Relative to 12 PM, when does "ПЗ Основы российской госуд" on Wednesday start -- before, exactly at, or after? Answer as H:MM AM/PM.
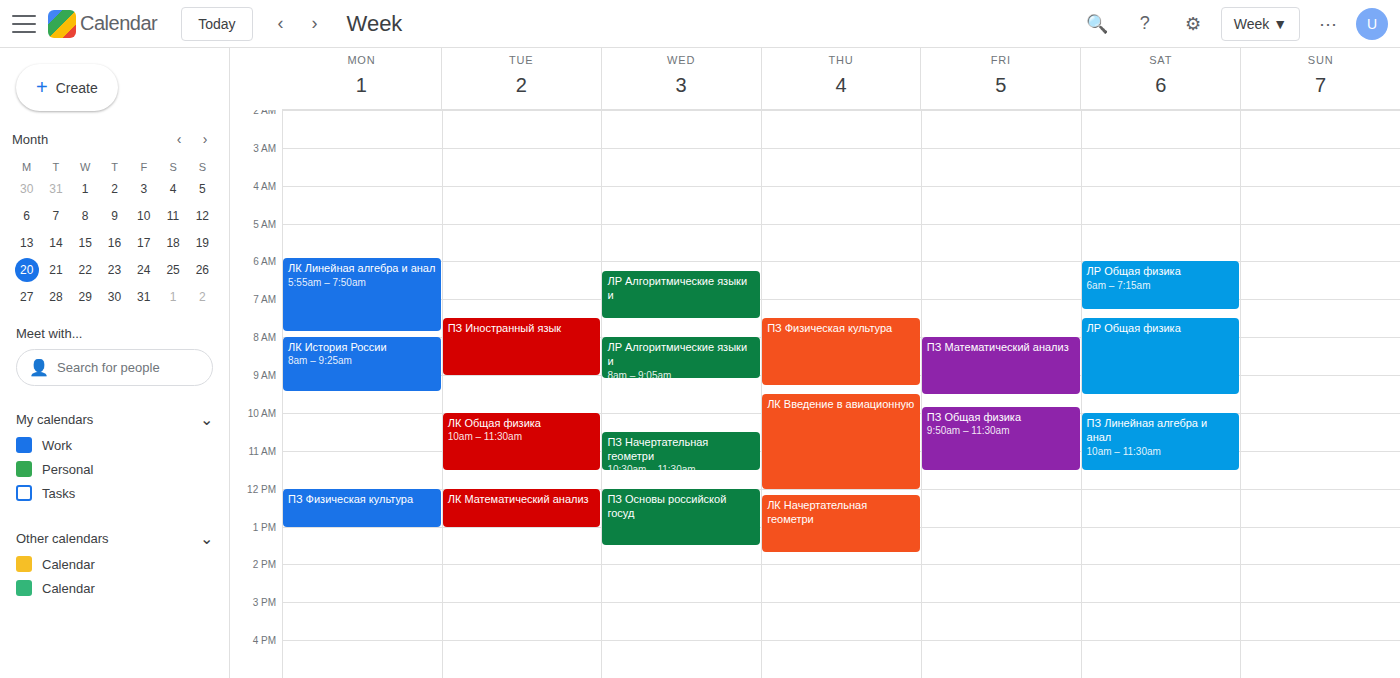
12:00 PM -- exactly at 12 PM, on the 12 PM line.